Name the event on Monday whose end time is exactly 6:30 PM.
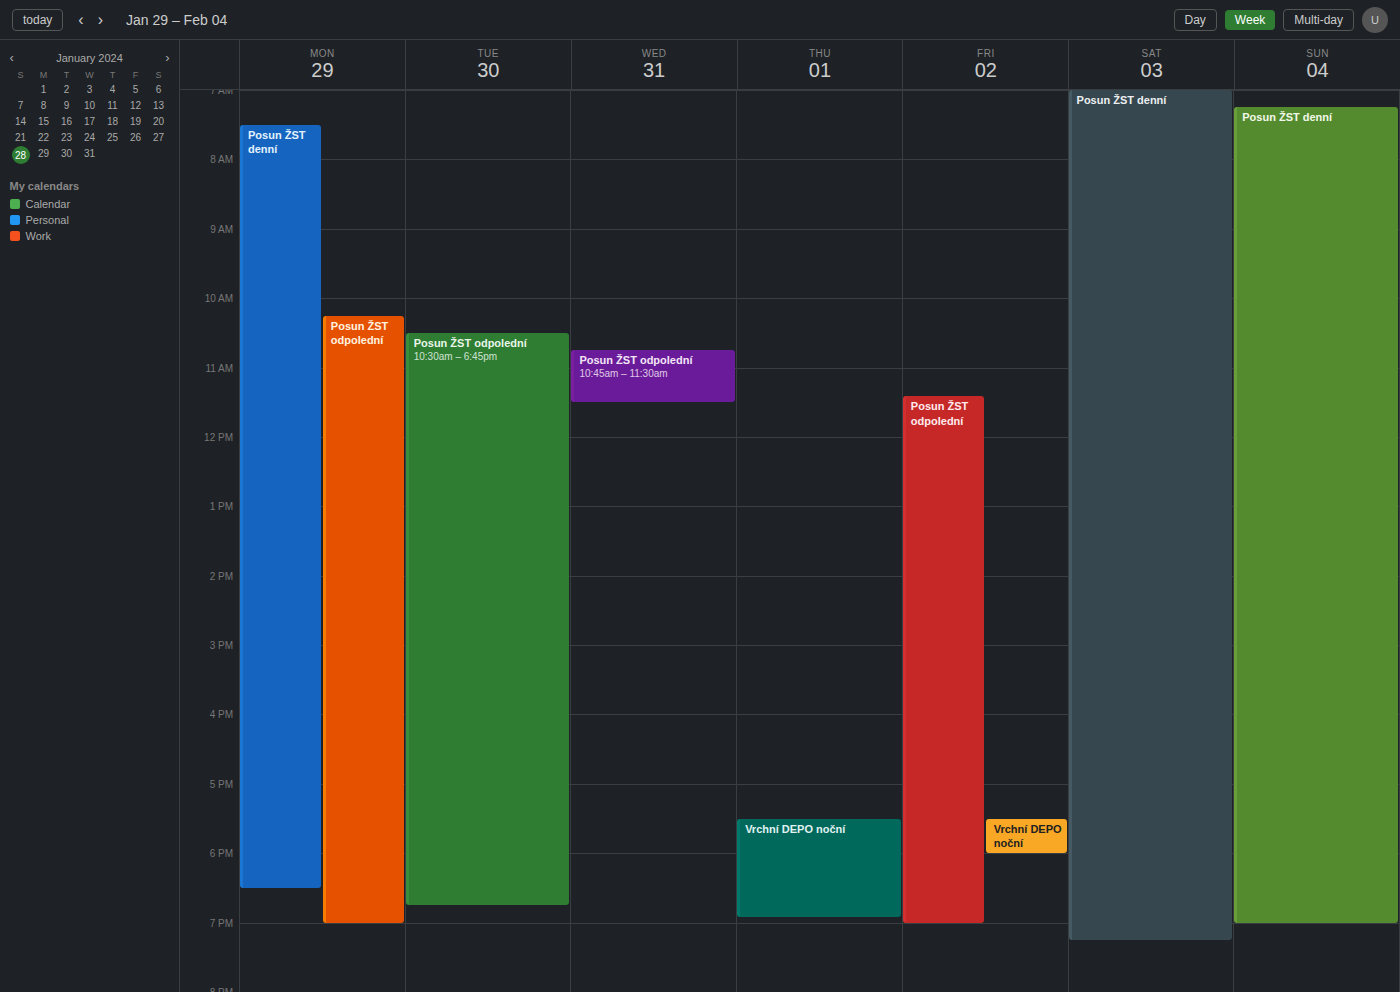
"Posun ŽST denní"